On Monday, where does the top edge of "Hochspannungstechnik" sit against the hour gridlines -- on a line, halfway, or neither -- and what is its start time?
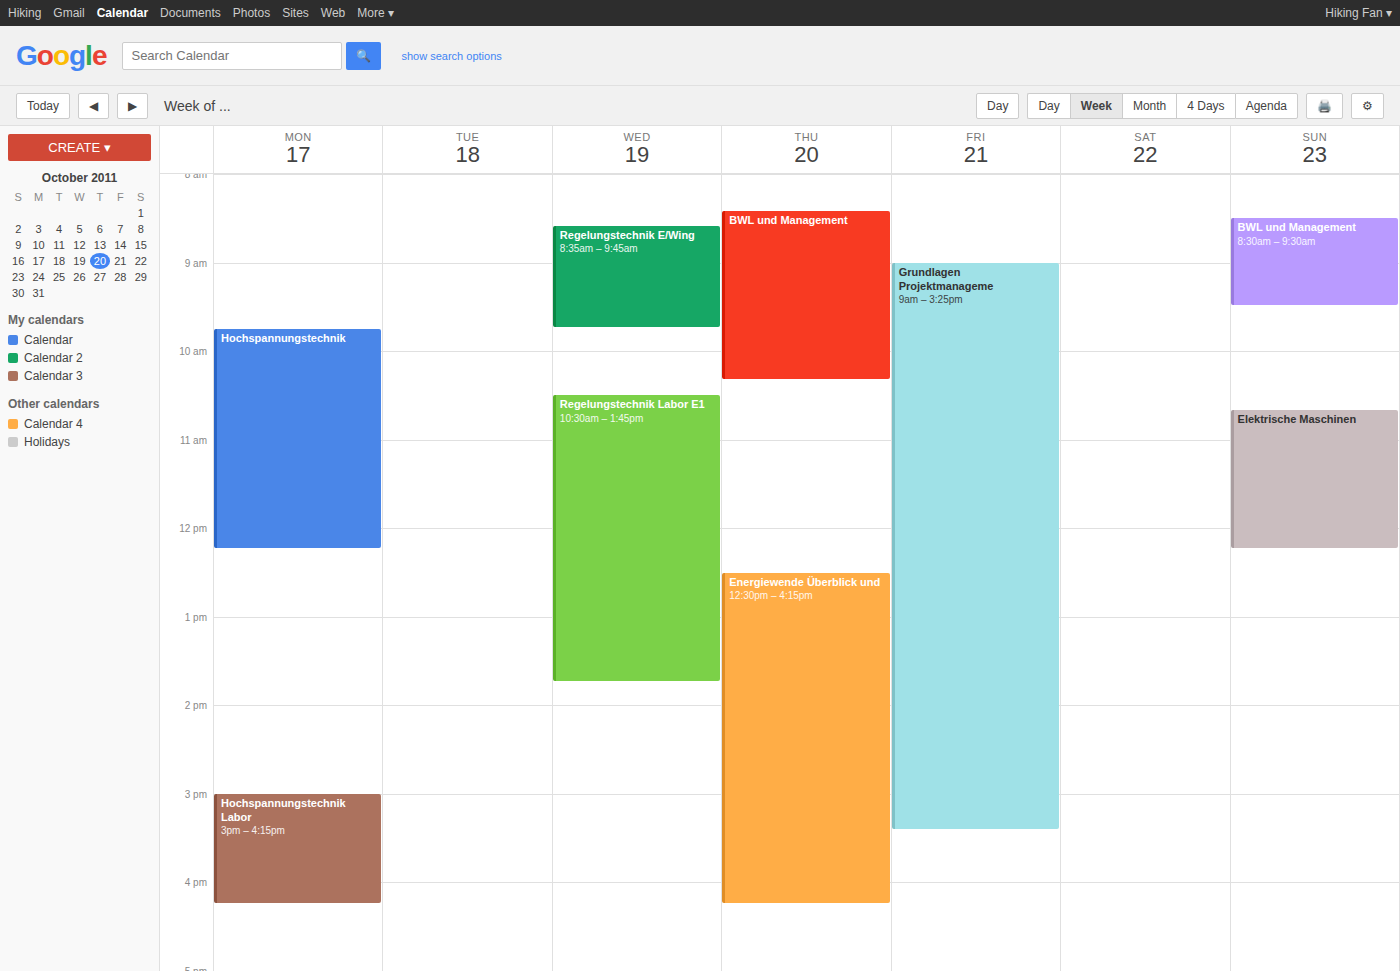
9:45 AM -- neither: three quarters of the way from the 9 AM line to the 10 AM line.